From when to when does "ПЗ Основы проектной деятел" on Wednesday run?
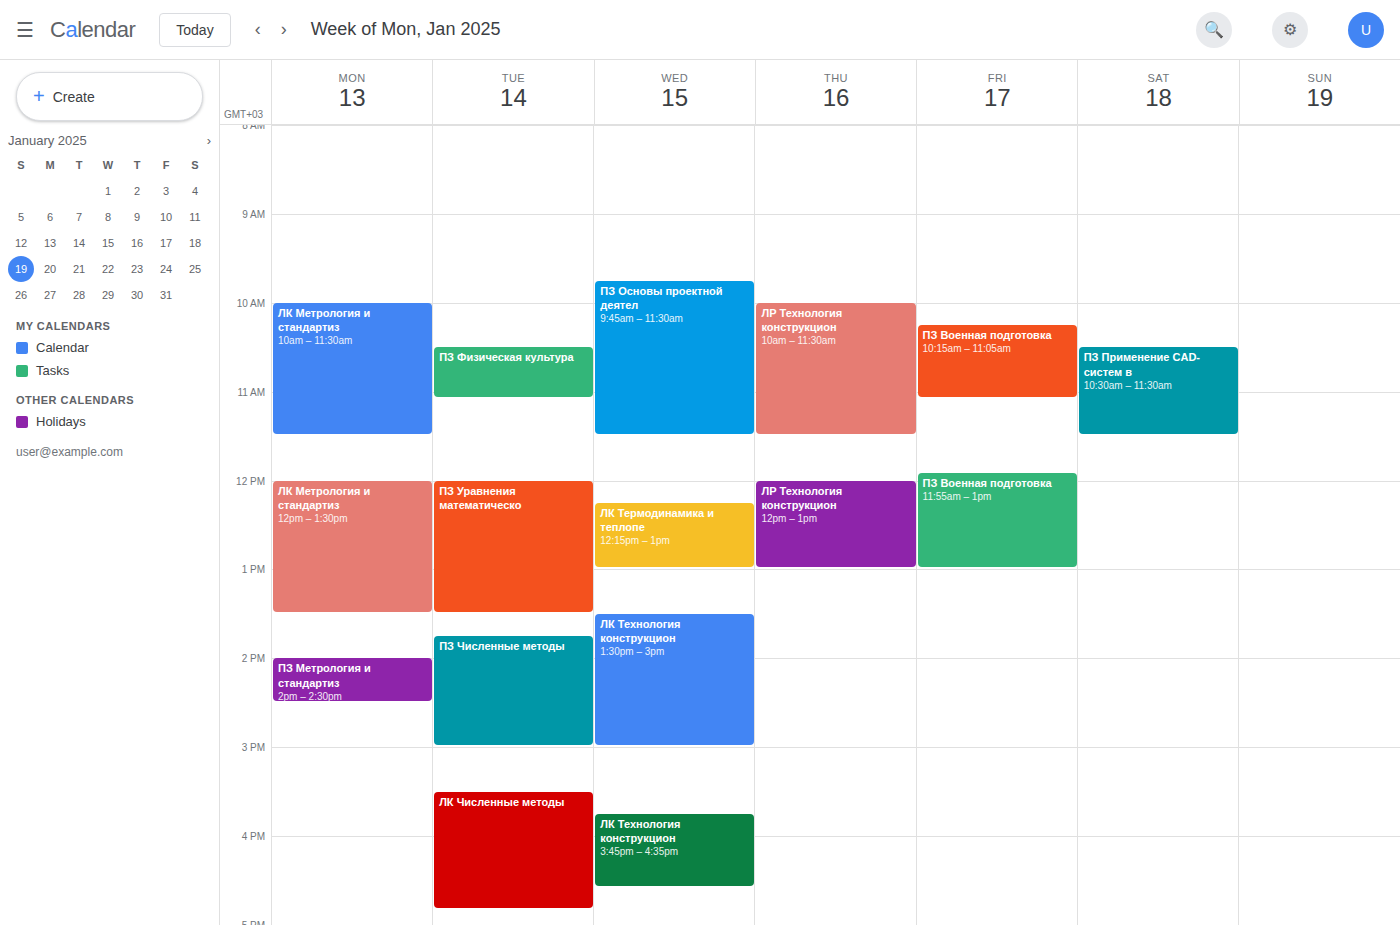
9:45 AM to 11:30 AM